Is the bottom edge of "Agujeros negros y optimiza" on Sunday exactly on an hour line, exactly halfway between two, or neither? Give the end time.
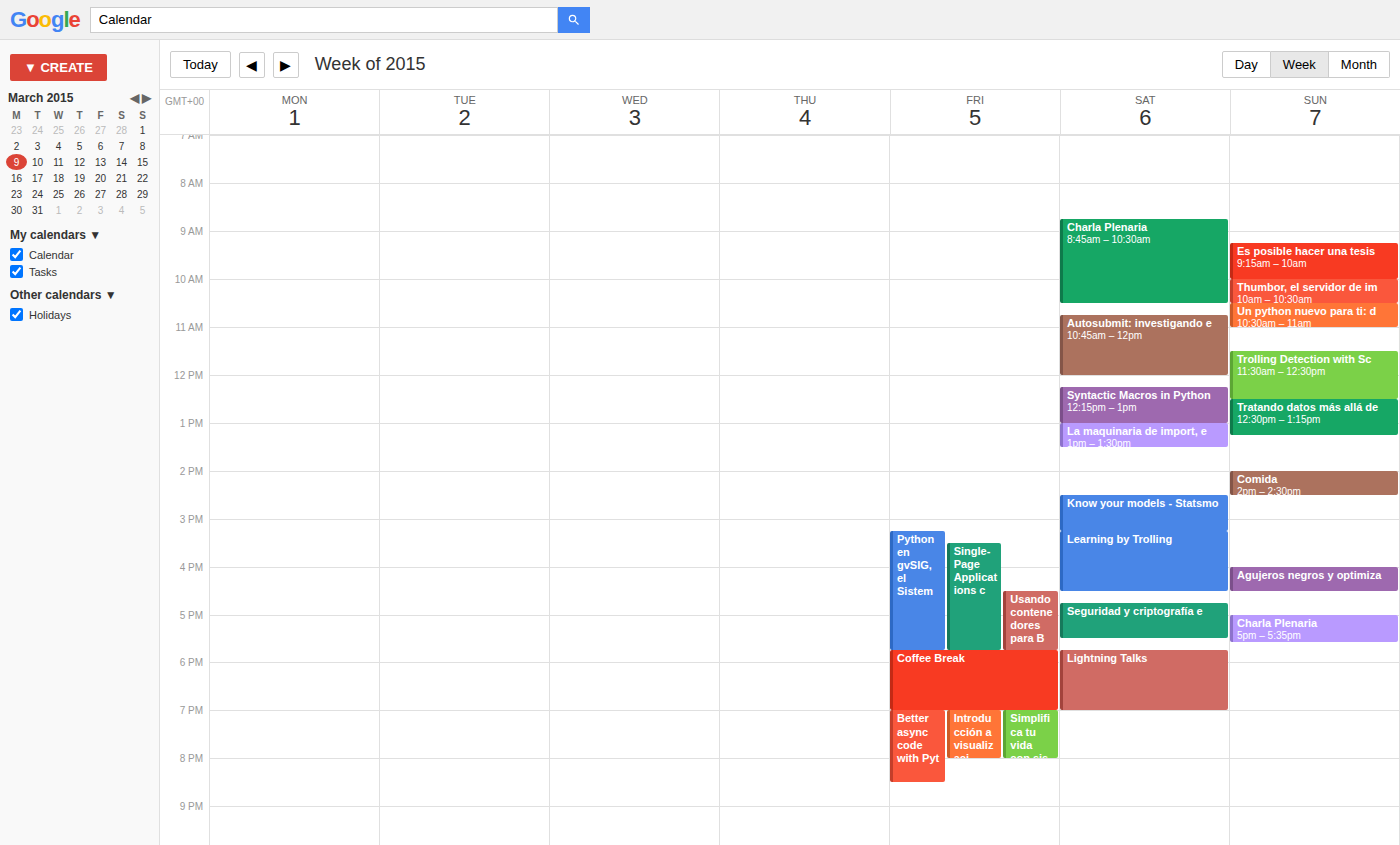
4:30 PM -- halfway between the 4 PM and 5 PM lines.